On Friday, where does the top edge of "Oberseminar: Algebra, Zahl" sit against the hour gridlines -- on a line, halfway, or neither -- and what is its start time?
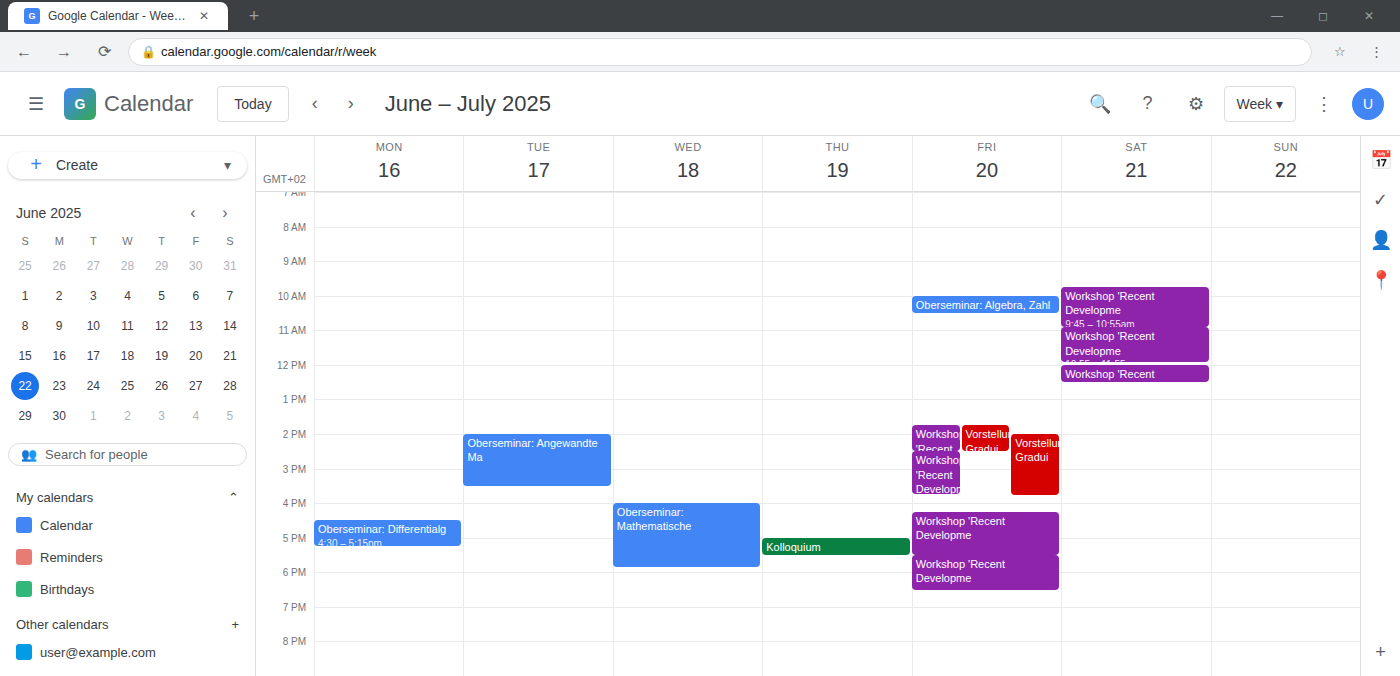
10:00 -- exactly on the 10:00 line.